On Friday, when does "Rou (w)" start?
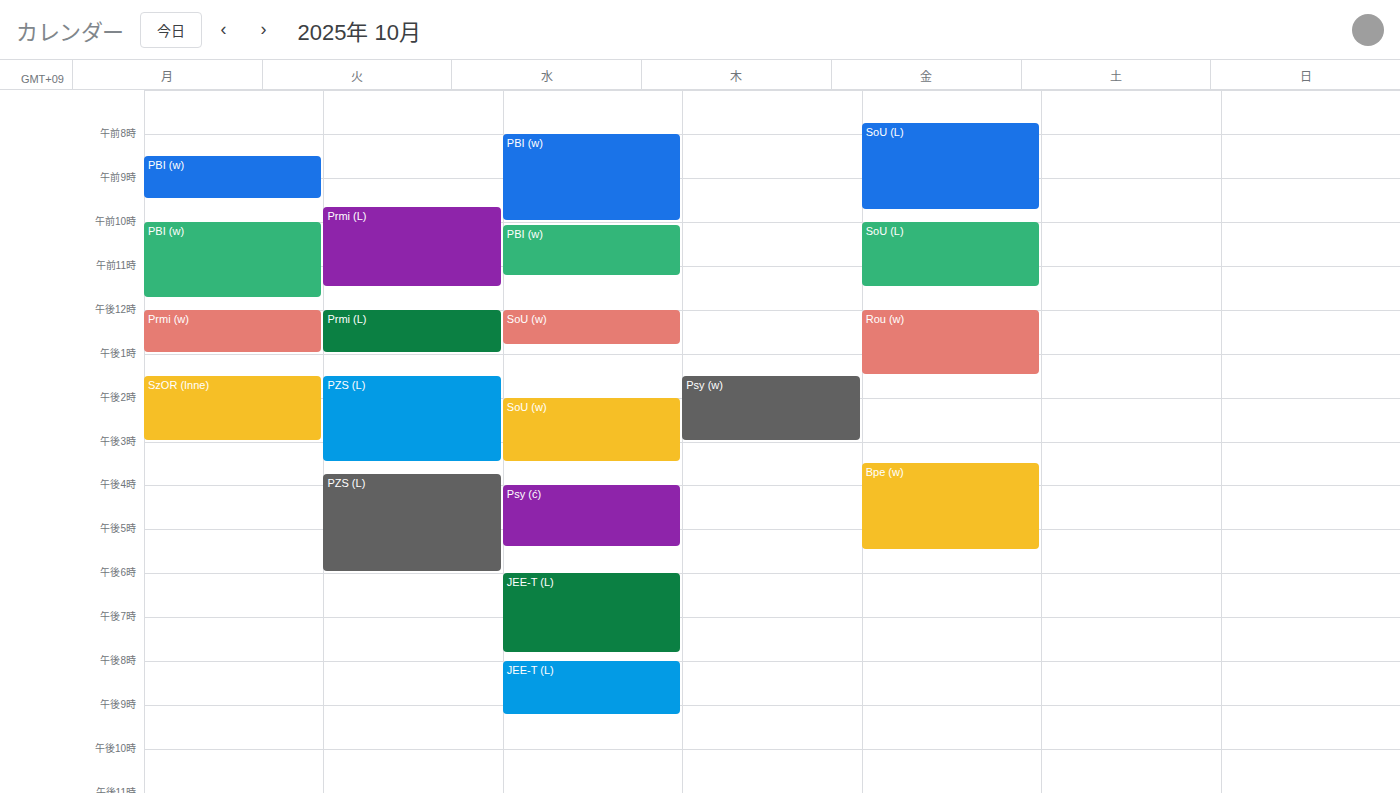
12:00 PM